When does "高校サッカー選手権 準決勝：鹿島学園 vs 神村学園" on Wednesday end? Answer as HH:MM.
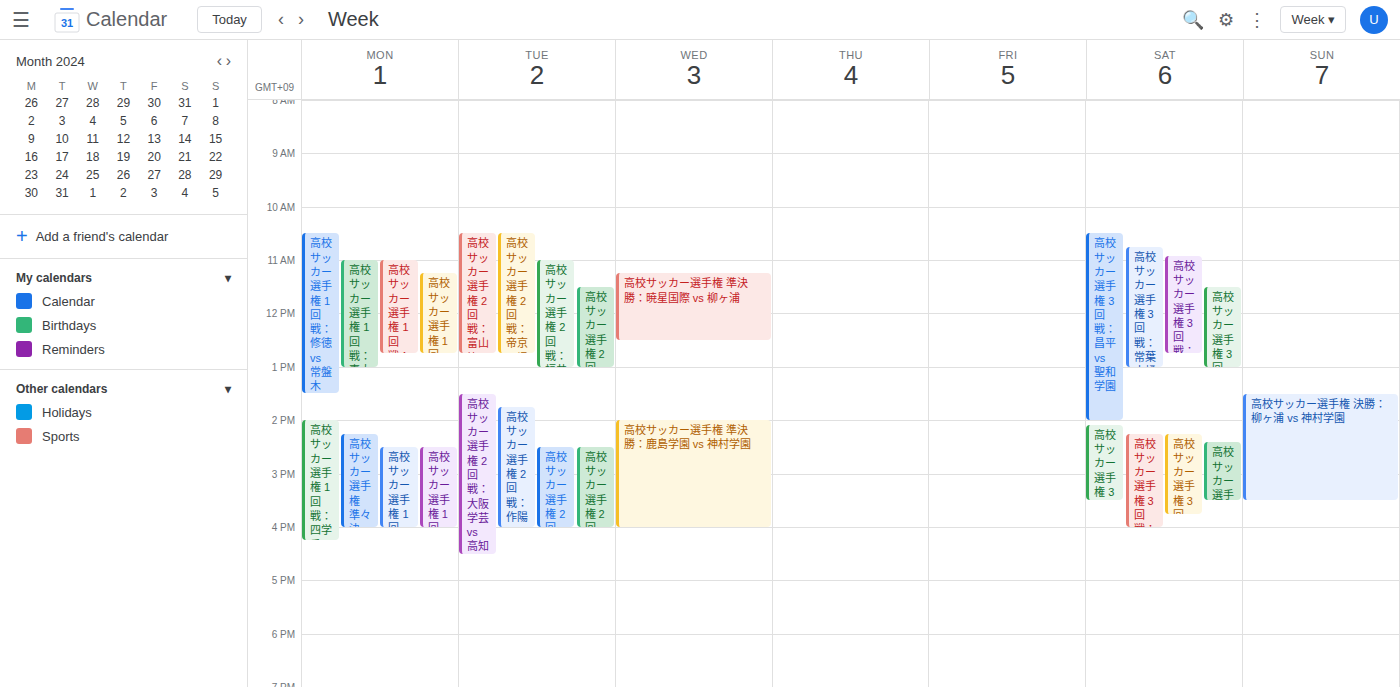
16:00